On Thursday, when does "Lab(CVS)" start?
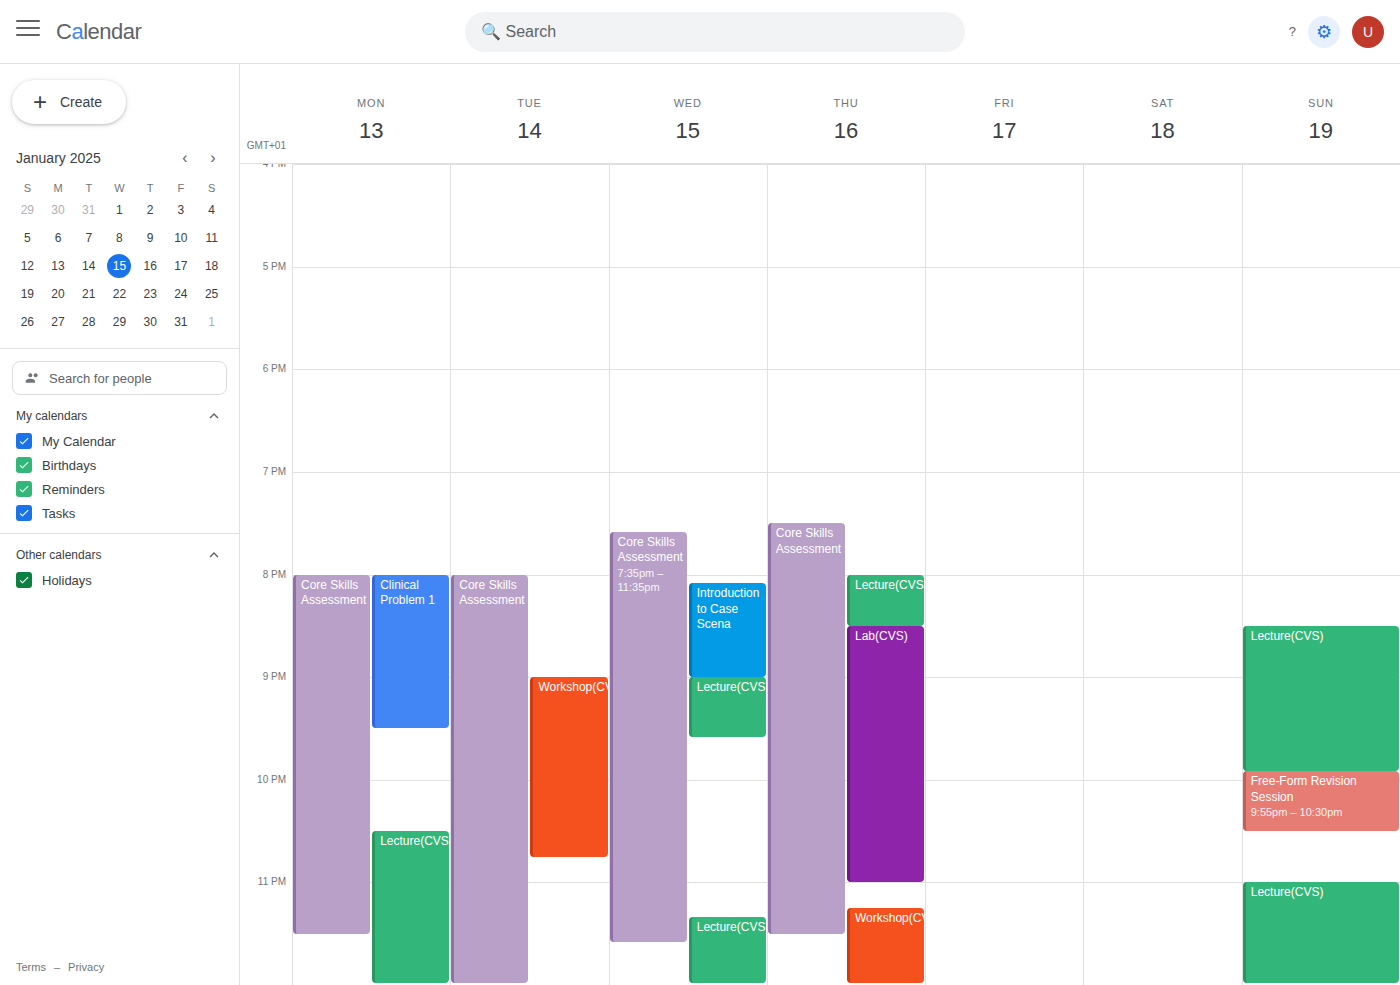
8:30 PM